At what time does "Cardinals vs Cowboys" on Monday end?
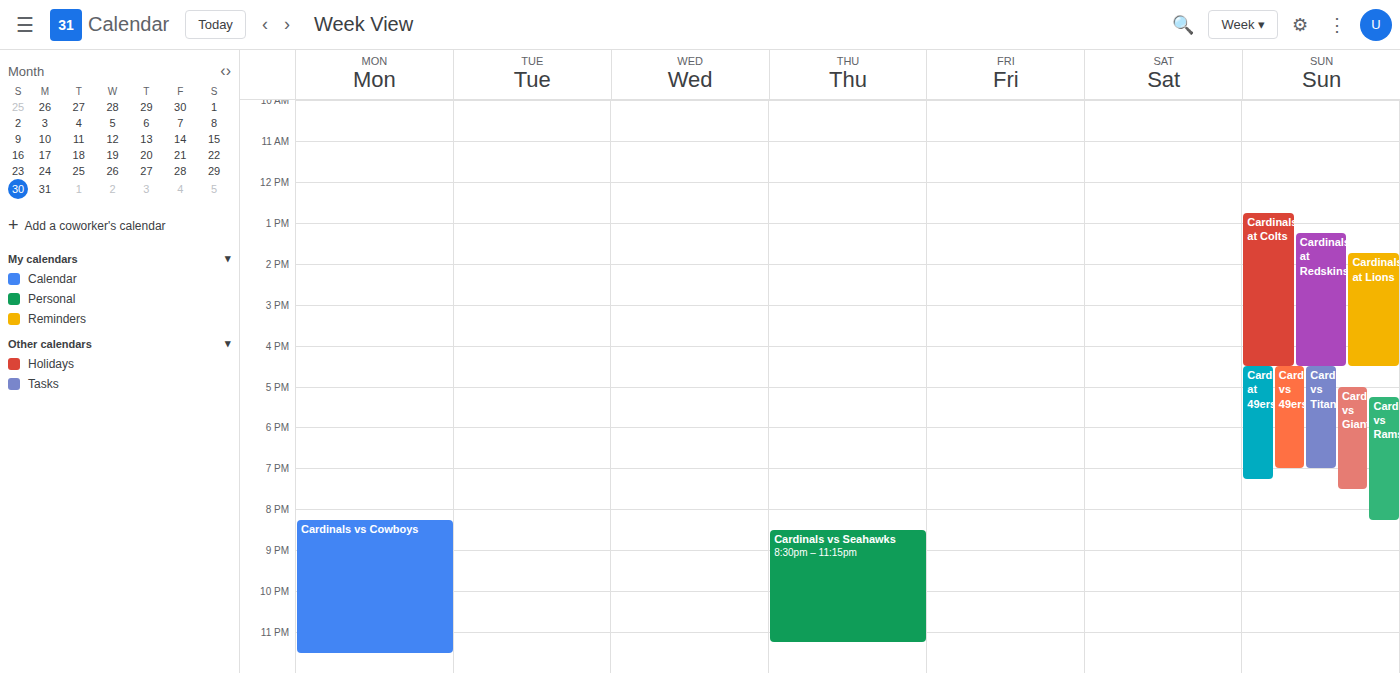
11:30 PM